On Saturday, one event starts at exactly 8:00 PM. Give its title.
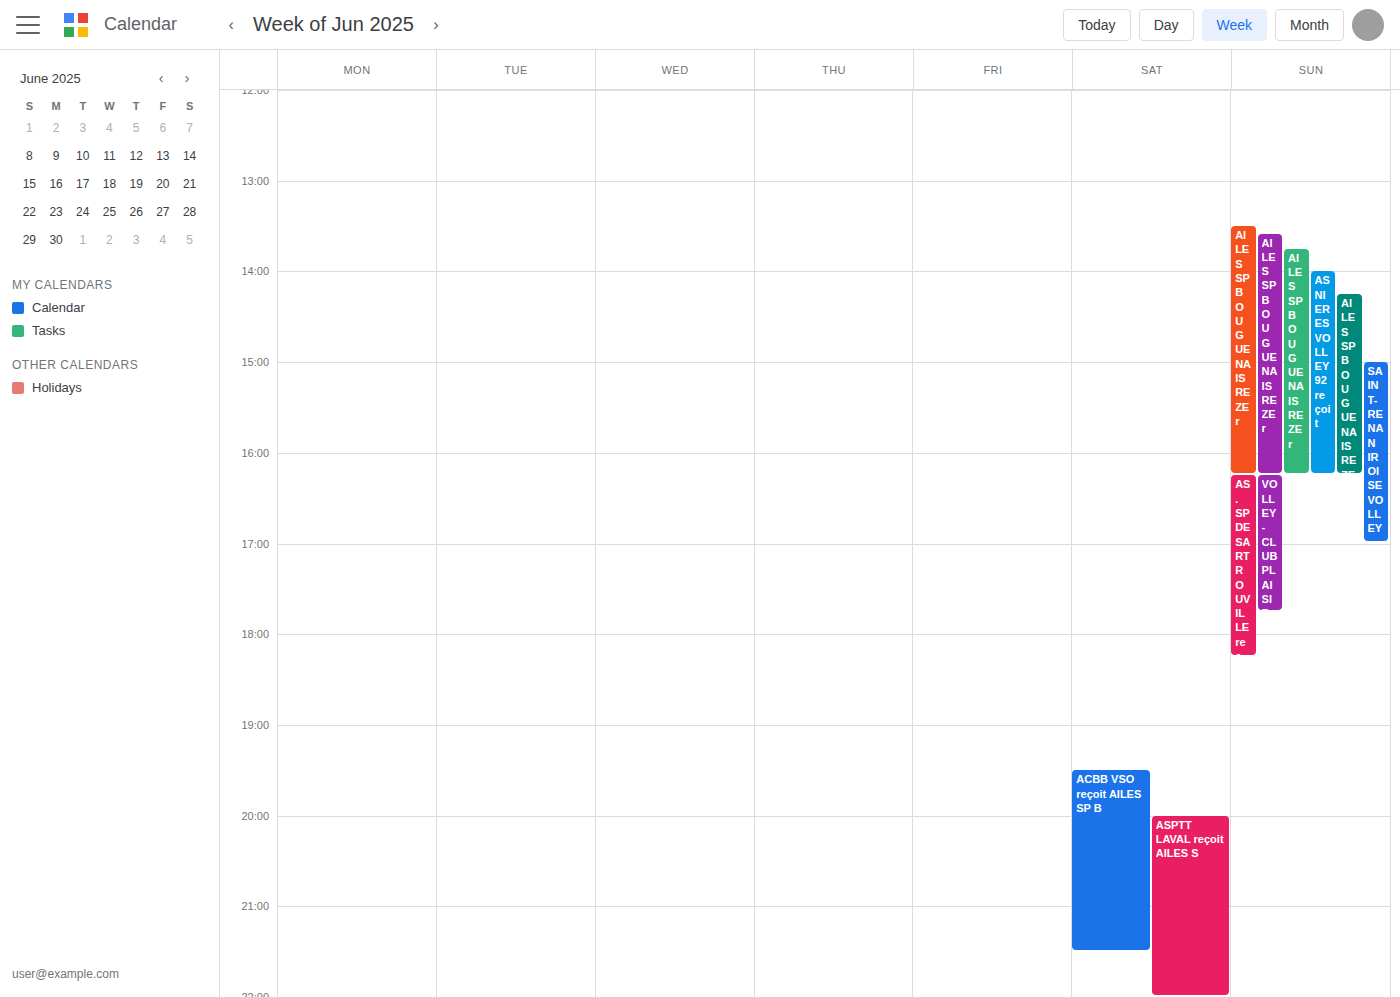
"ASPTT LAVAL reçoit AILES S"